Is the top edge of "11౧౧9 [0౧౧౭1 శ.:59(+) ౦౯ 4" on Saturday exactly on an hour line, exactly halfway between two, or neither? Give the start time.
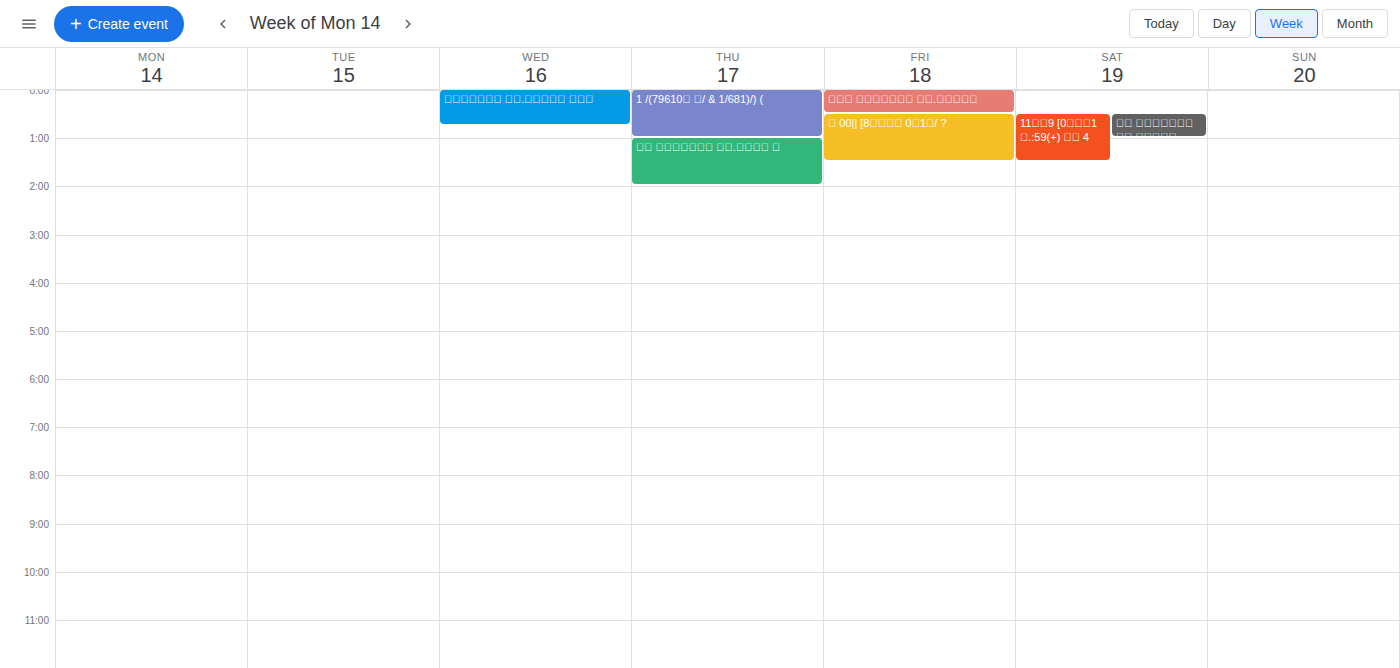
12:30 AM -- halfway between the 12 AM and 1 AM lines.